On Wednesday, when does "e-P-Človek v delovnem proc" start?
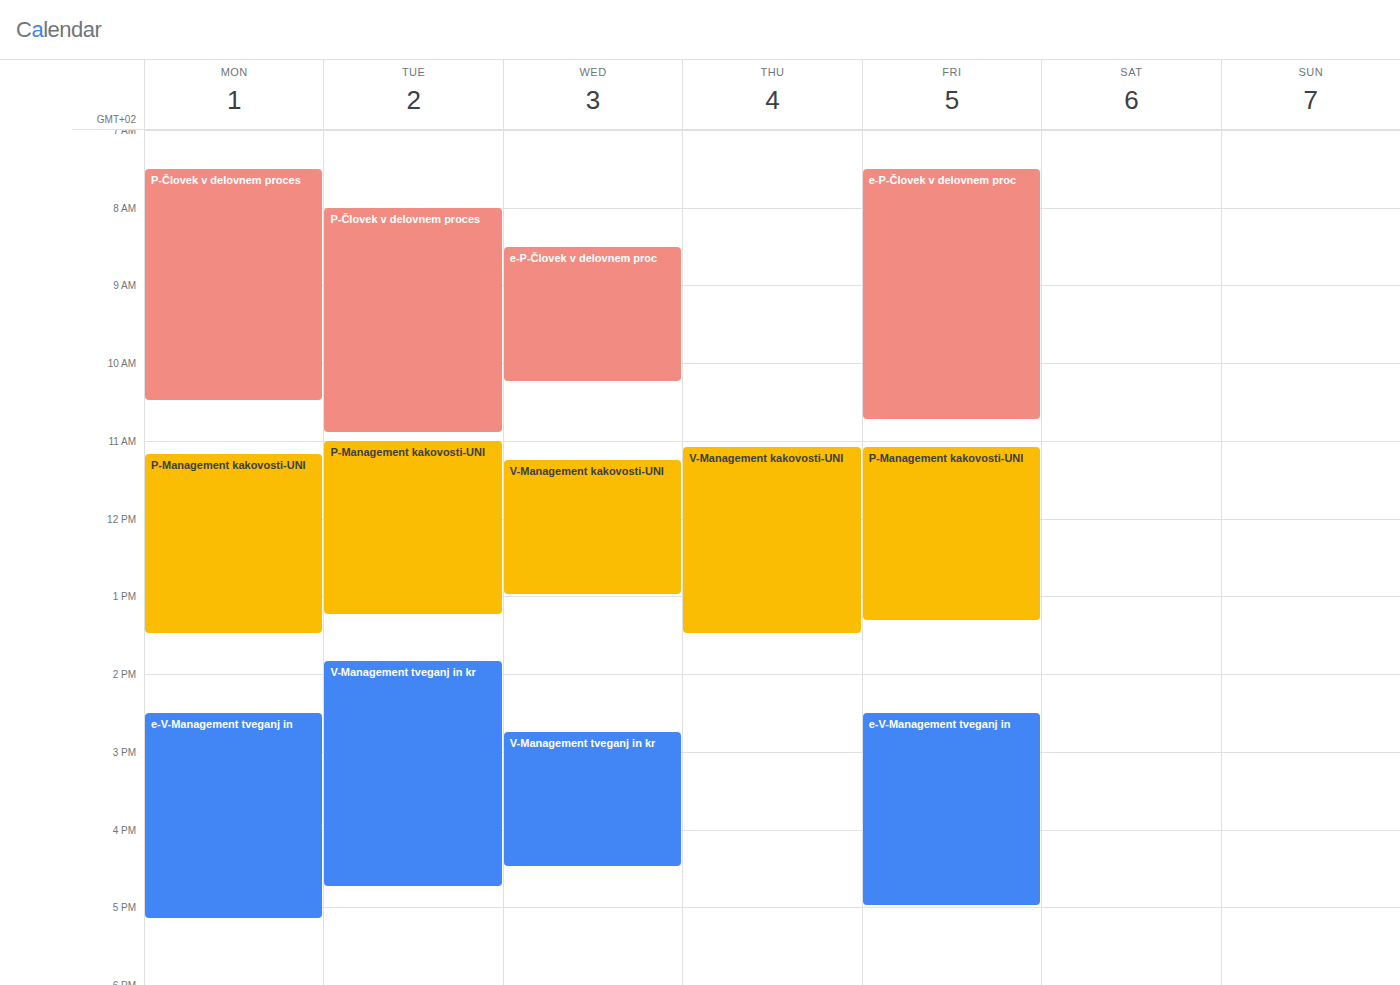
8:30 AM